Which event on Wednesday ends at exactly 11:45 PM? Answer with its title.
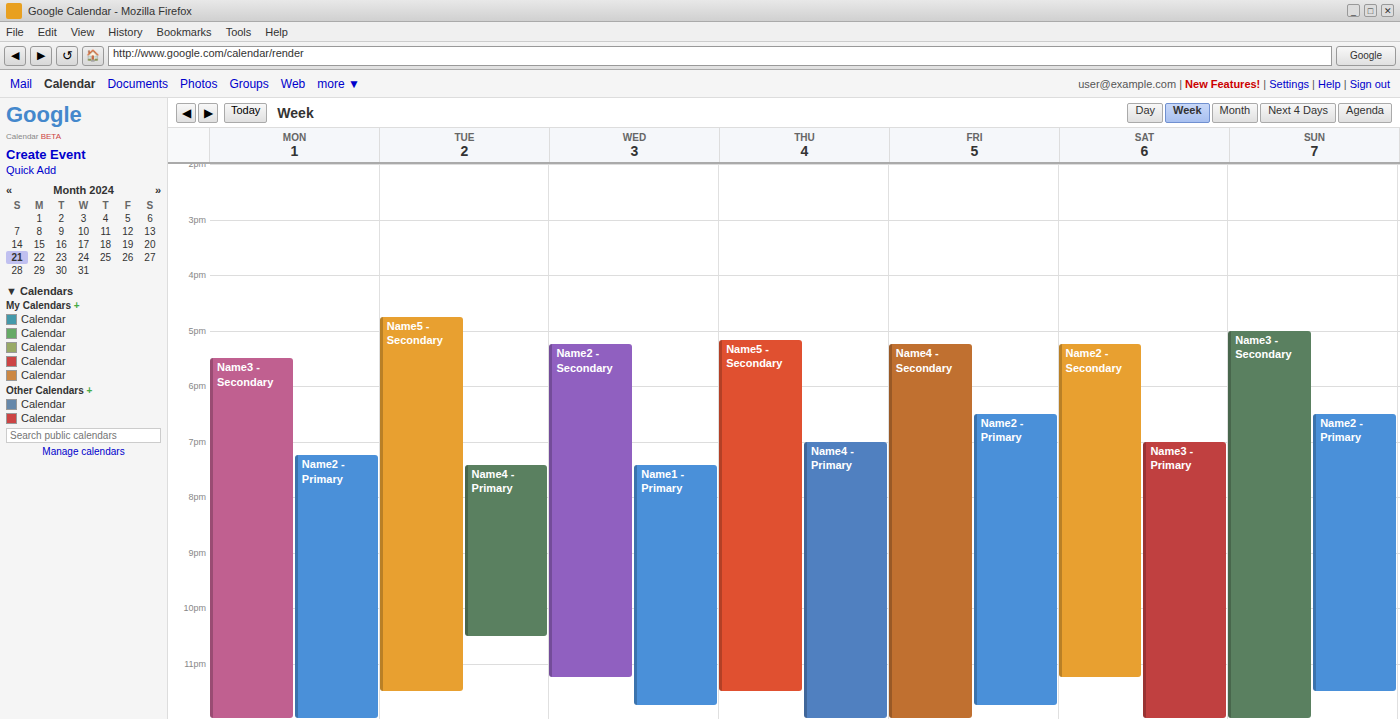
"Name1 - Primary"